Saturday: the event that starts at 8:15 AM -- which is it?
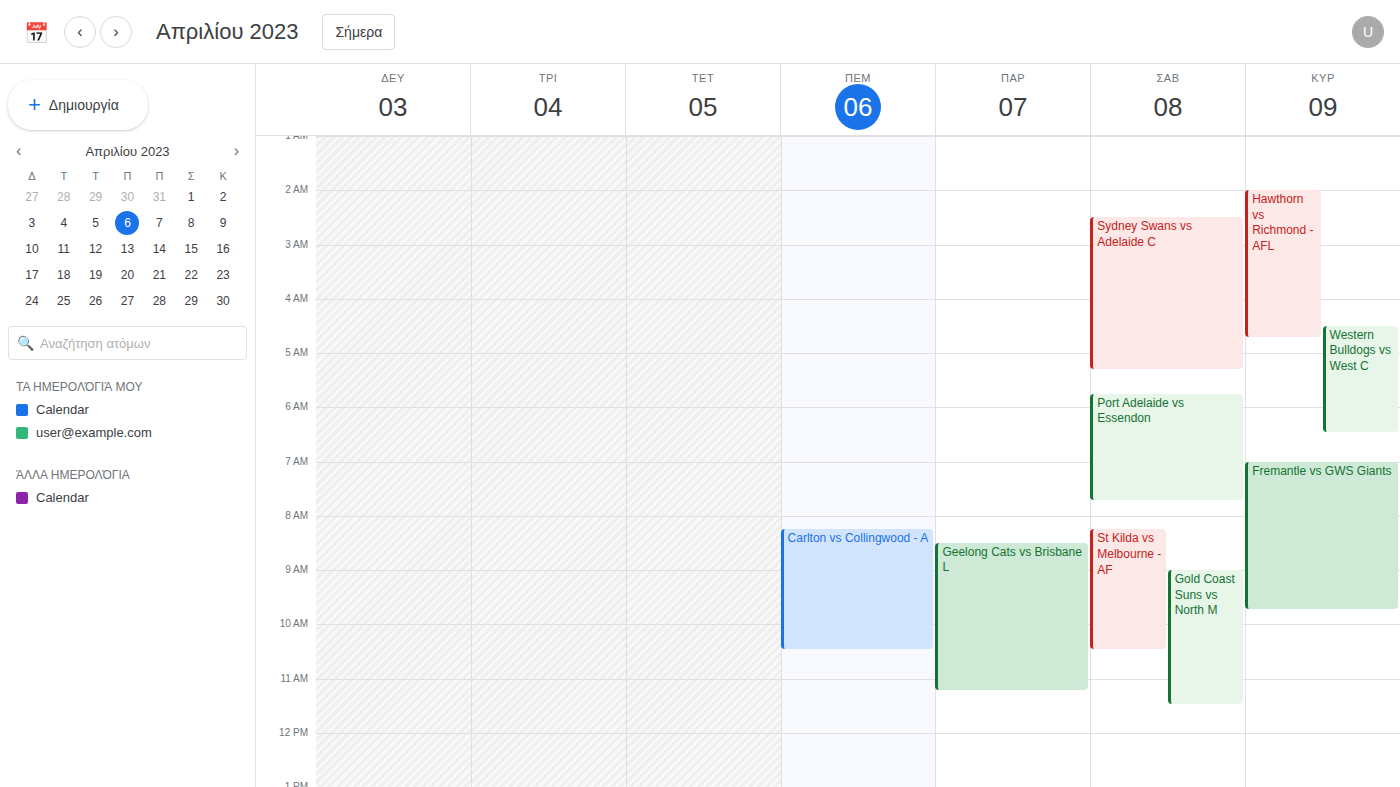
"St Kilda vs Melbourne - AF"